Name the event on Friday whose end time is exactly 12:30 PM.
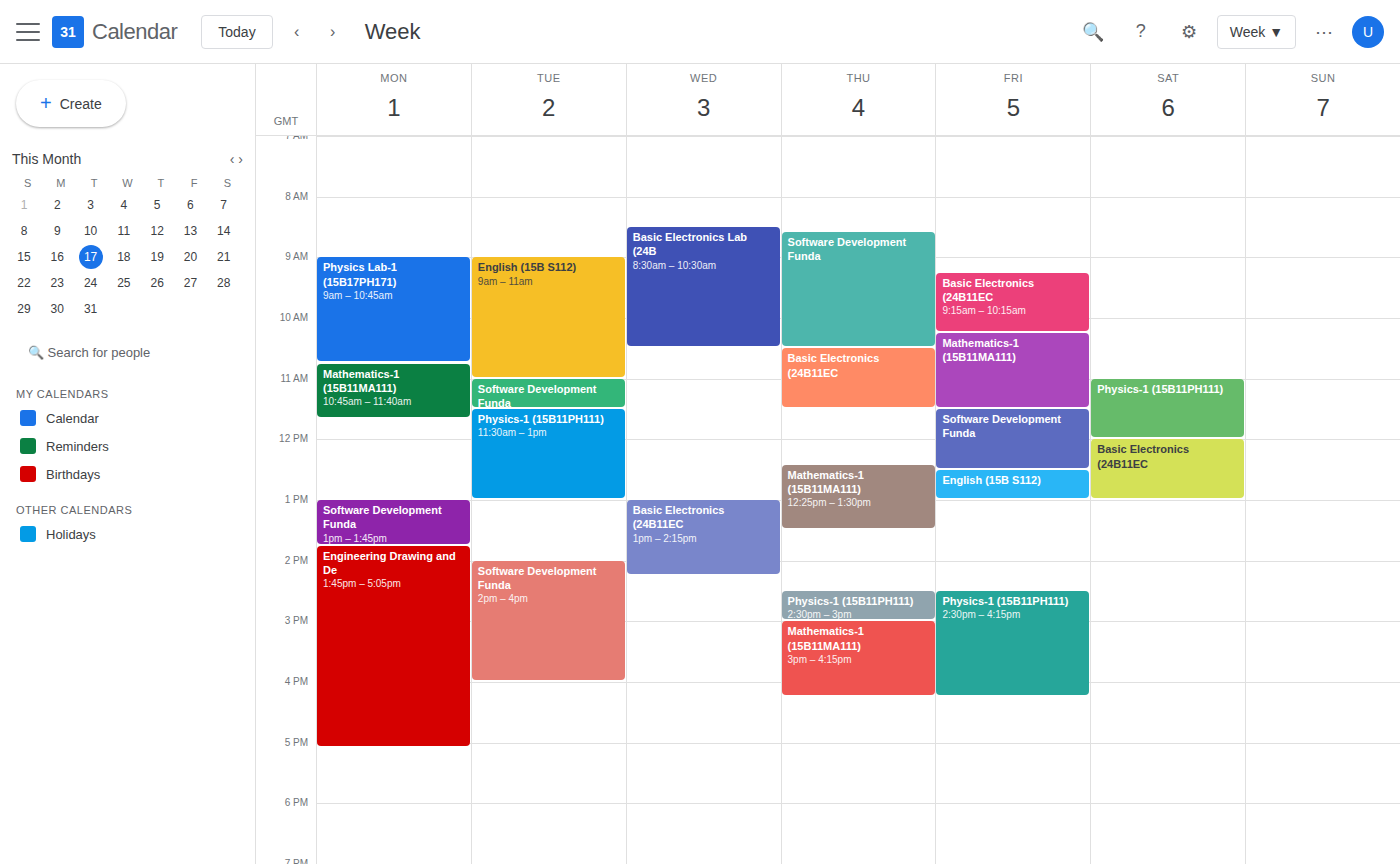
"Software Development Funda"